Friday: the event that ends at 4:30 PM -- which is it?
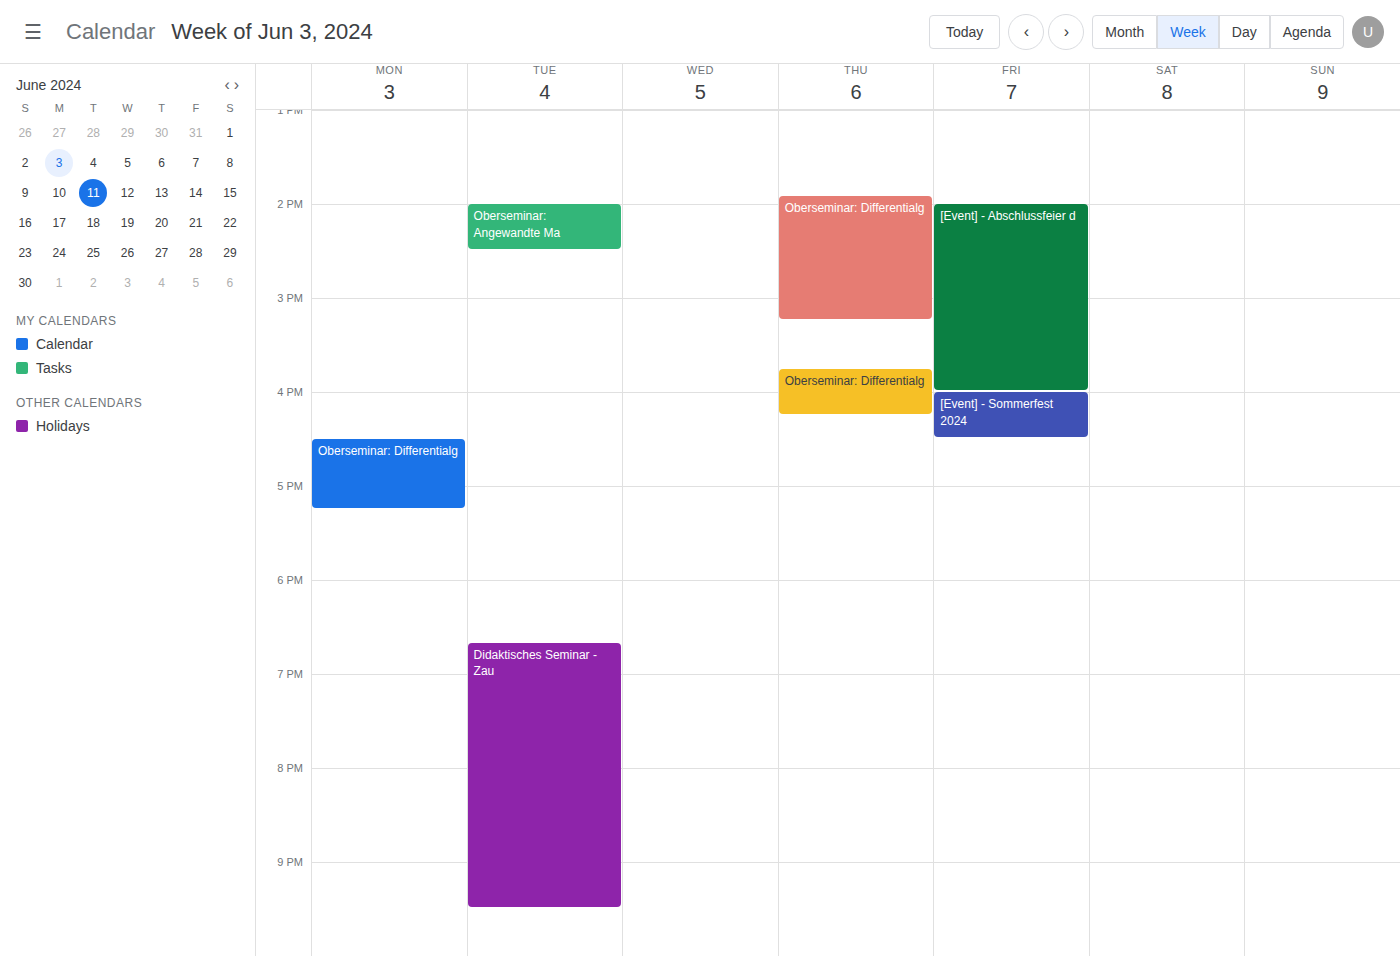
"[Event] - Sommerfest 2024"